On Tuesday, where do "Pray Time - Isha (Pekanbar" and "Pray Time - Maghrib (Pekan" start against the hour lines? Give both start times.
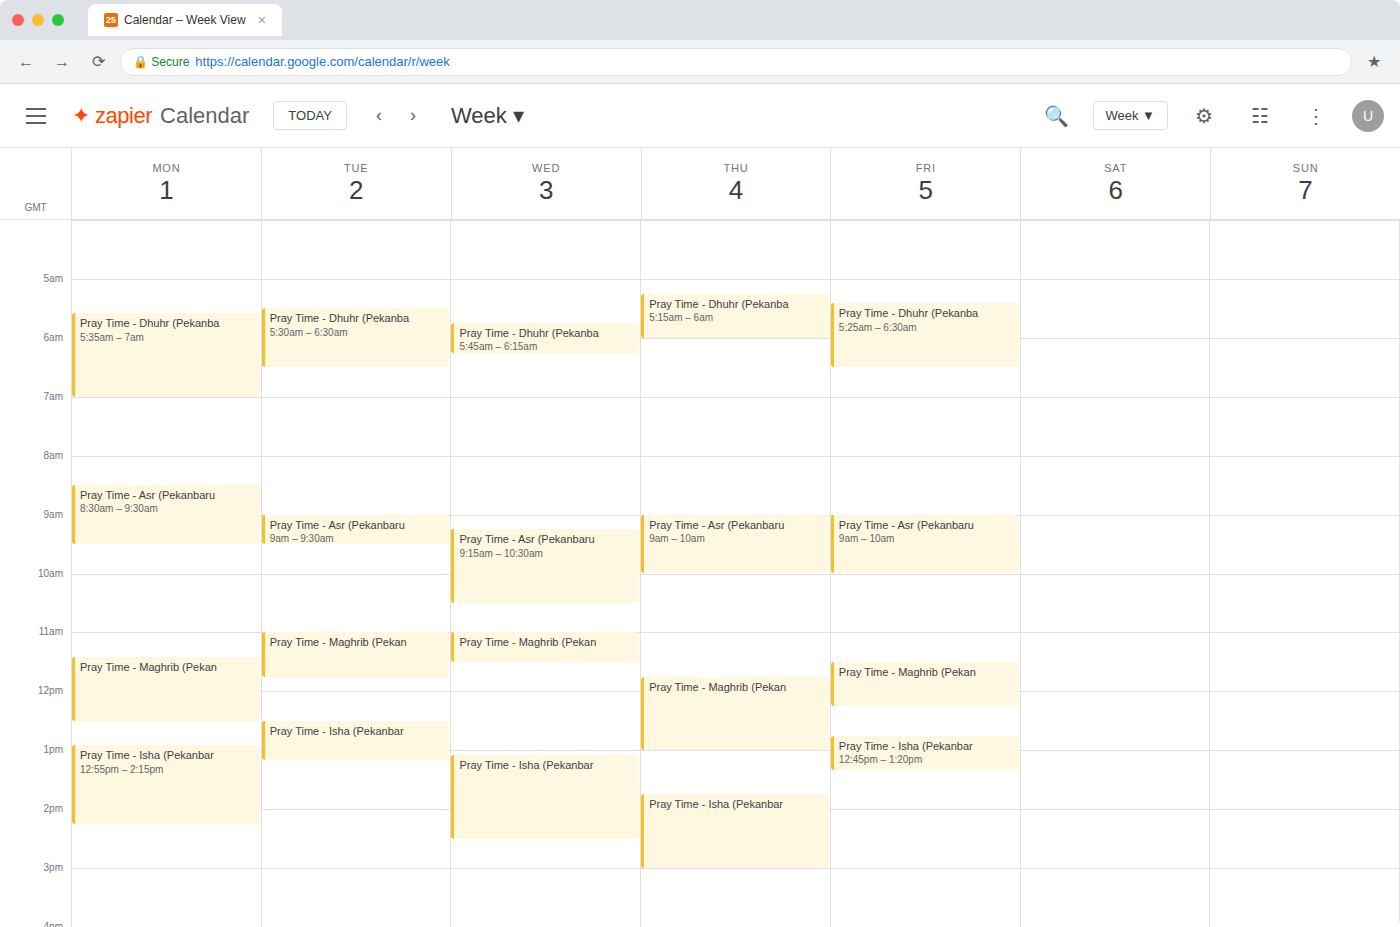
"Pray Time - Isha (Pekanbar": 12:30 PM, halfway between the 12 PM and 1 PM lines. "Pray Time - Maghrib (Pekan": 11:00 AM, exactly on the 11 AM line.